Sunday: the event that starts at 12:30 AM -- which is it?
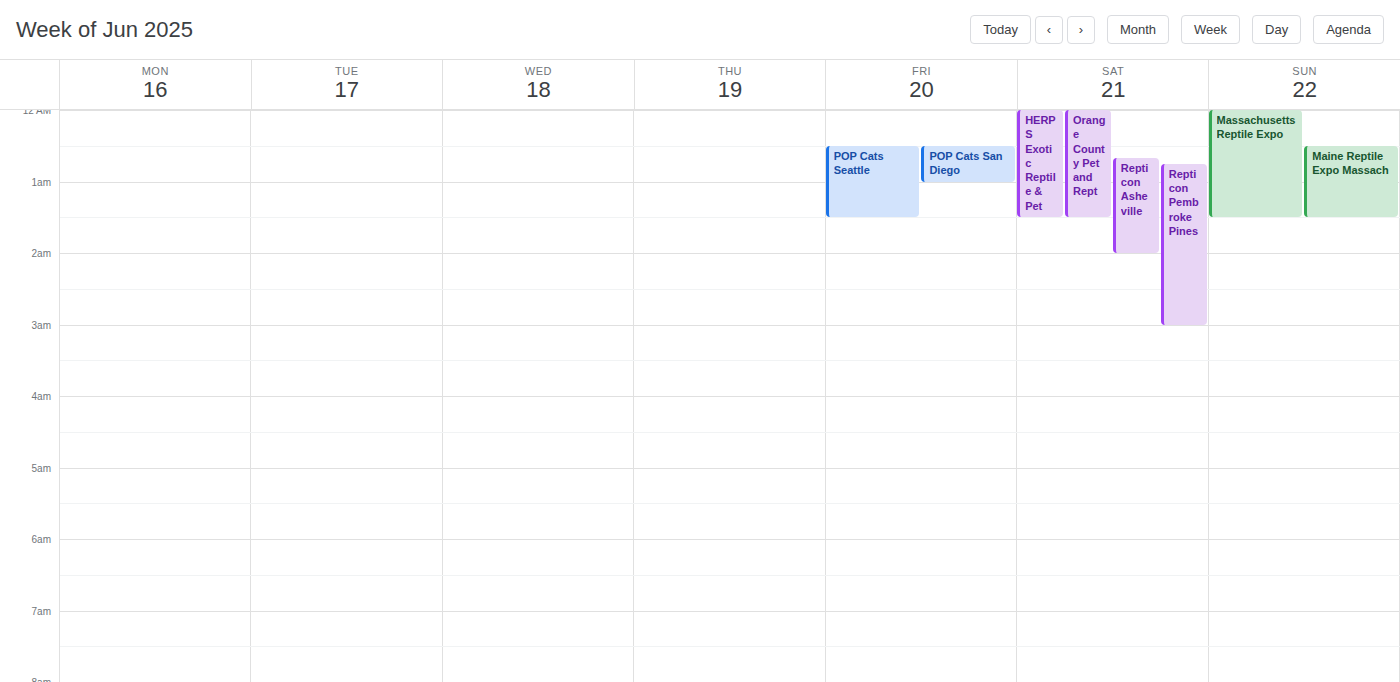
"Maine Reptile Expo Massach"